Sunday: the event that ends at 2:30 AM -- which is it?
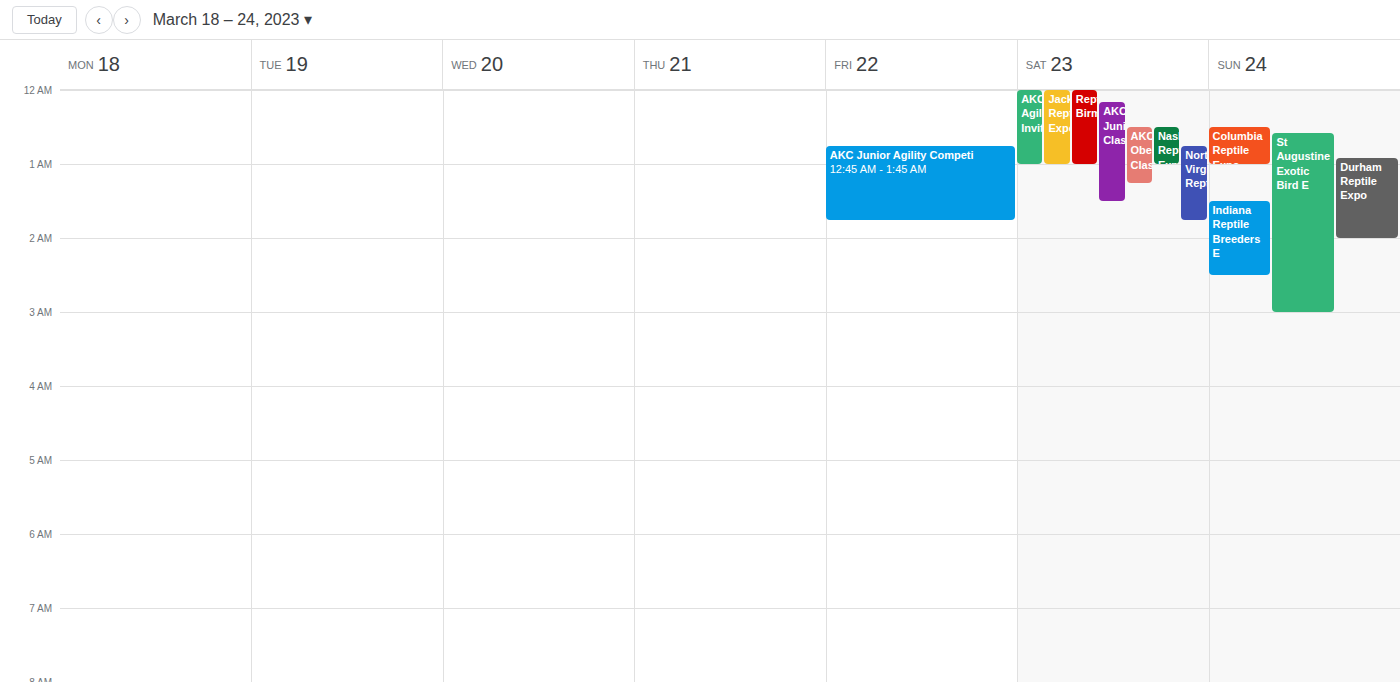
"Indiana Reptile Breeders E"